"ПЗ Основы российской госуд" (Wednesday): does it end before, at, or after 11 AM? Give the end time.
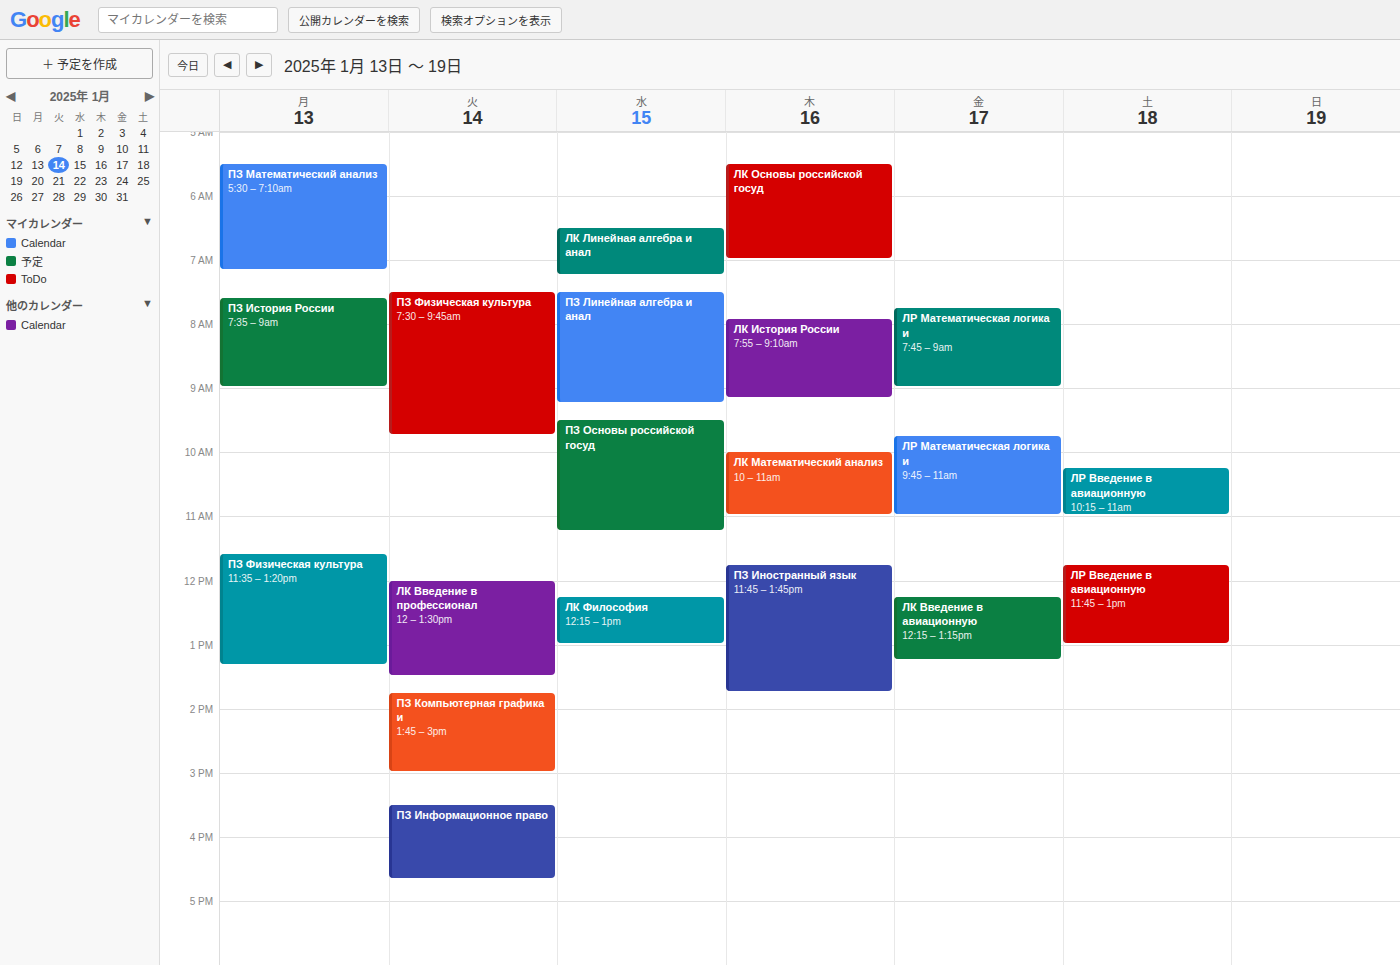
11:15 AM -- after 11 AM, 15 minutes below the 11 AM line.